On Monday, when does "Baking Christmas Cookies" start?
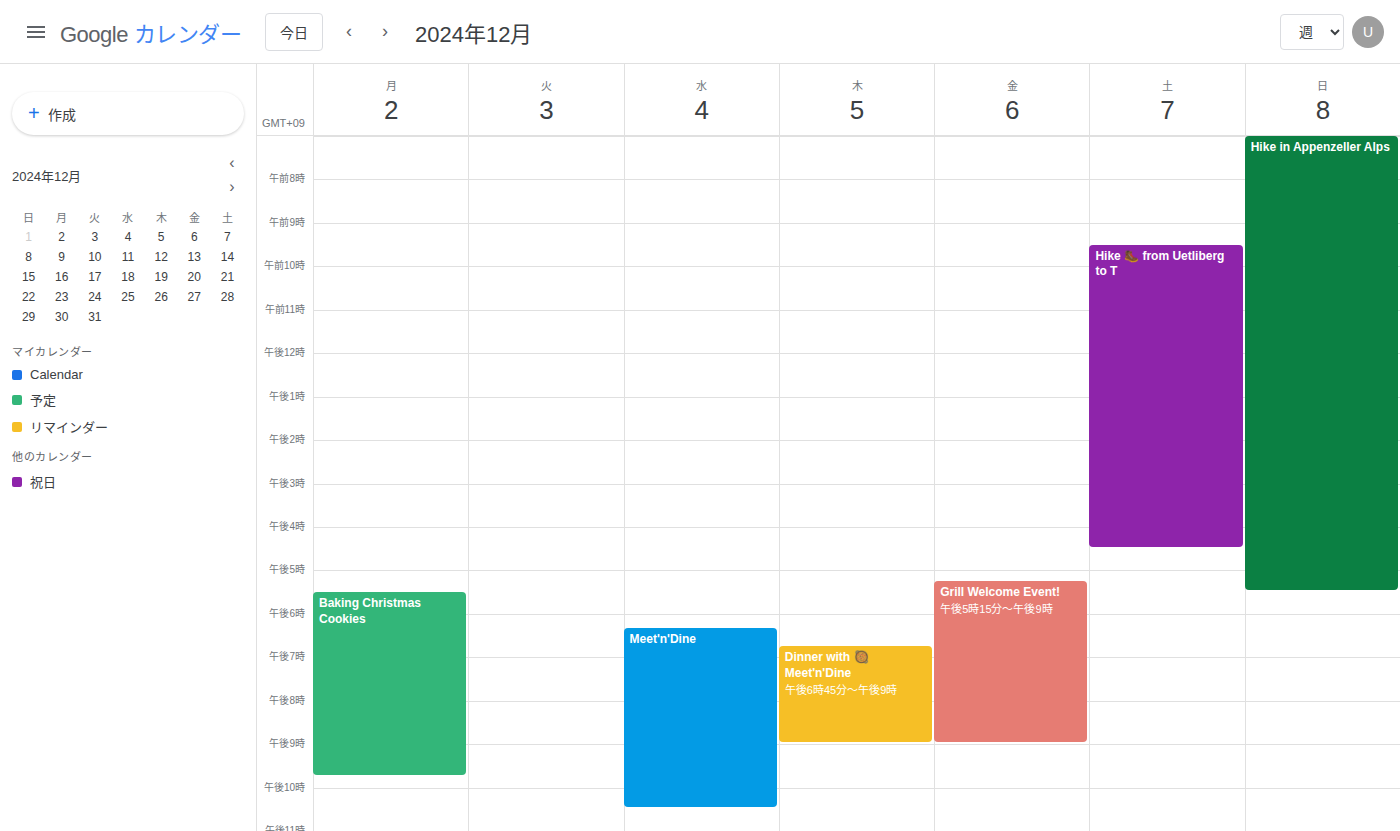
17:30